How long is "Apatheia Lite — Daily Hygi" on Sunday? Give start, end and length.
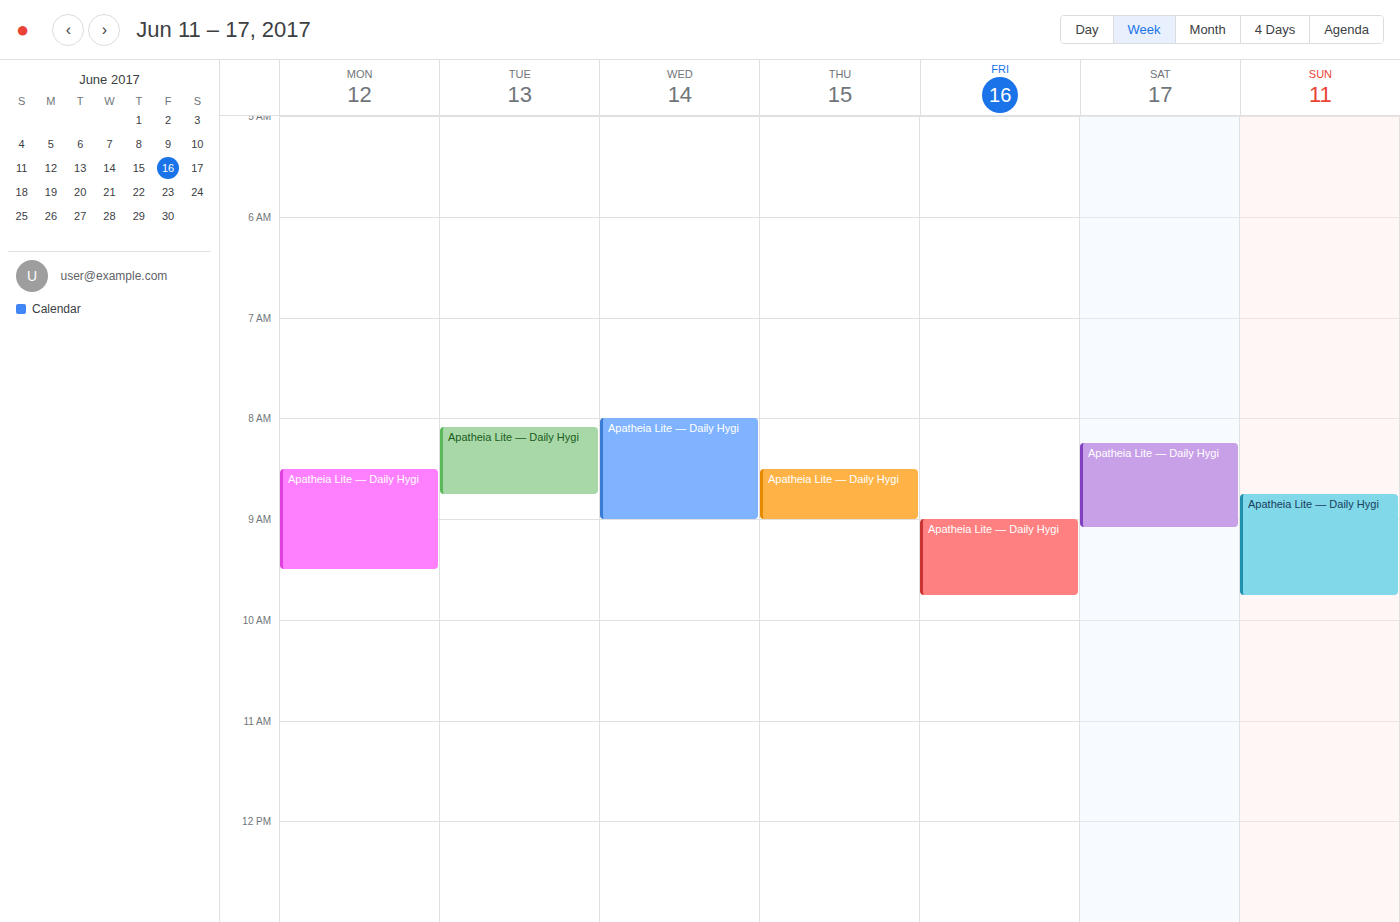
08:45 to 09:45, 1 hour